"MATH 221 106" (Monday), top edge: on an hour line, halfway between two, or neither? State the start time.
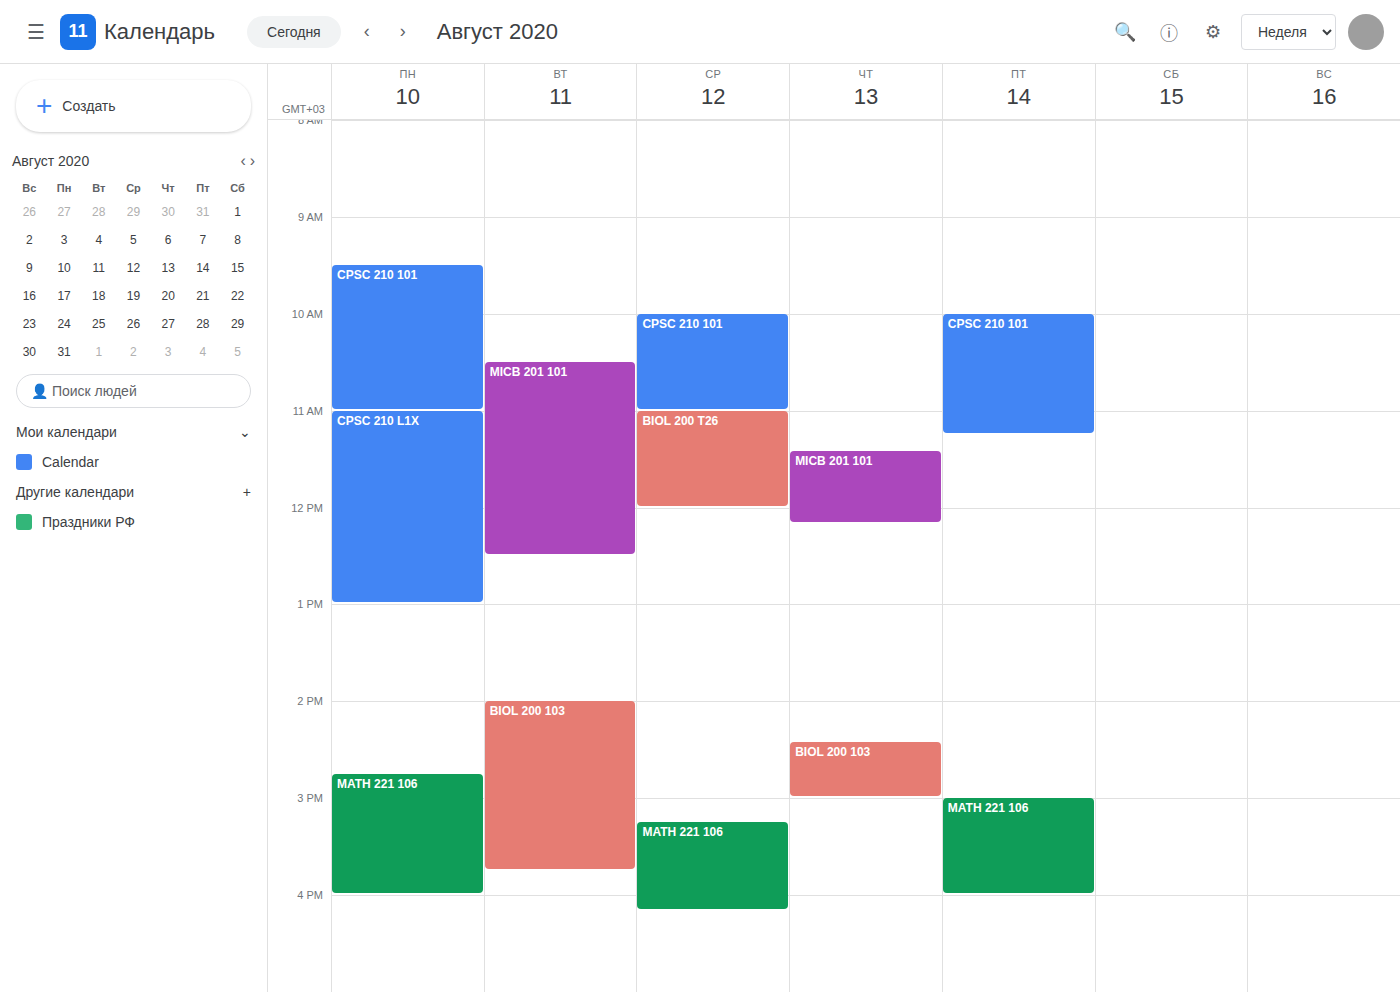
2:45 PM -- neither: three quarters of the way from the 2 PM line to the 3 PM line.